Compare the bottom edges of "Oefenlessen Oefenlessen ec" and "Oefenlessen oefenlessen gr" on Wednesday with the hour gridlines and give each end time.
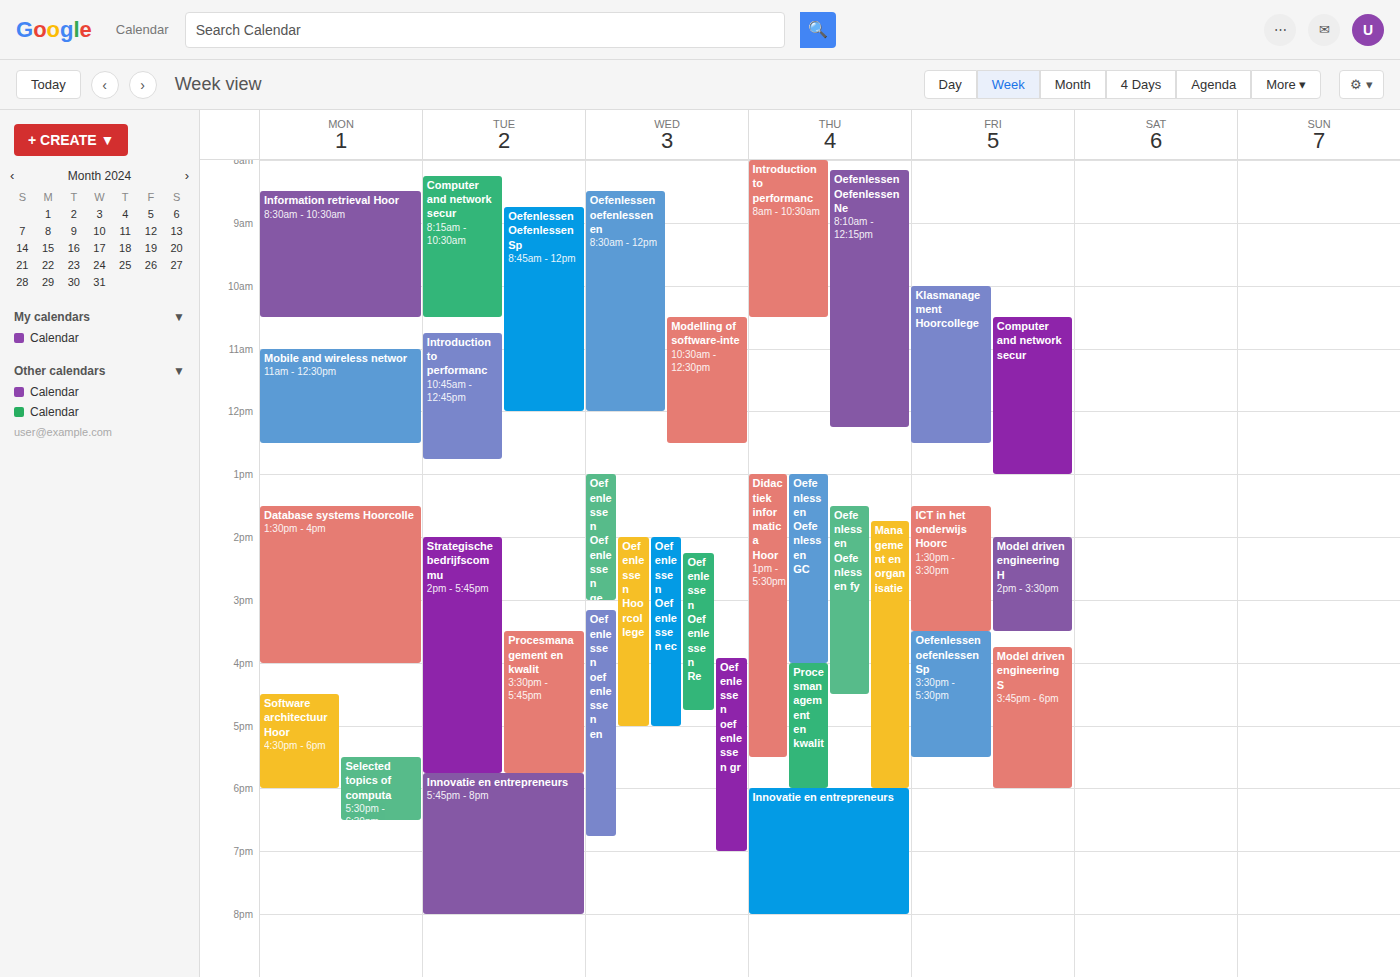
"Oefenlessen Oefenlessen ec": 5:00 PM, exactly on the 5 PM line. "Oefenlessen oefenlessen gr": 7:00 PM, exactly on the 7 PM line.